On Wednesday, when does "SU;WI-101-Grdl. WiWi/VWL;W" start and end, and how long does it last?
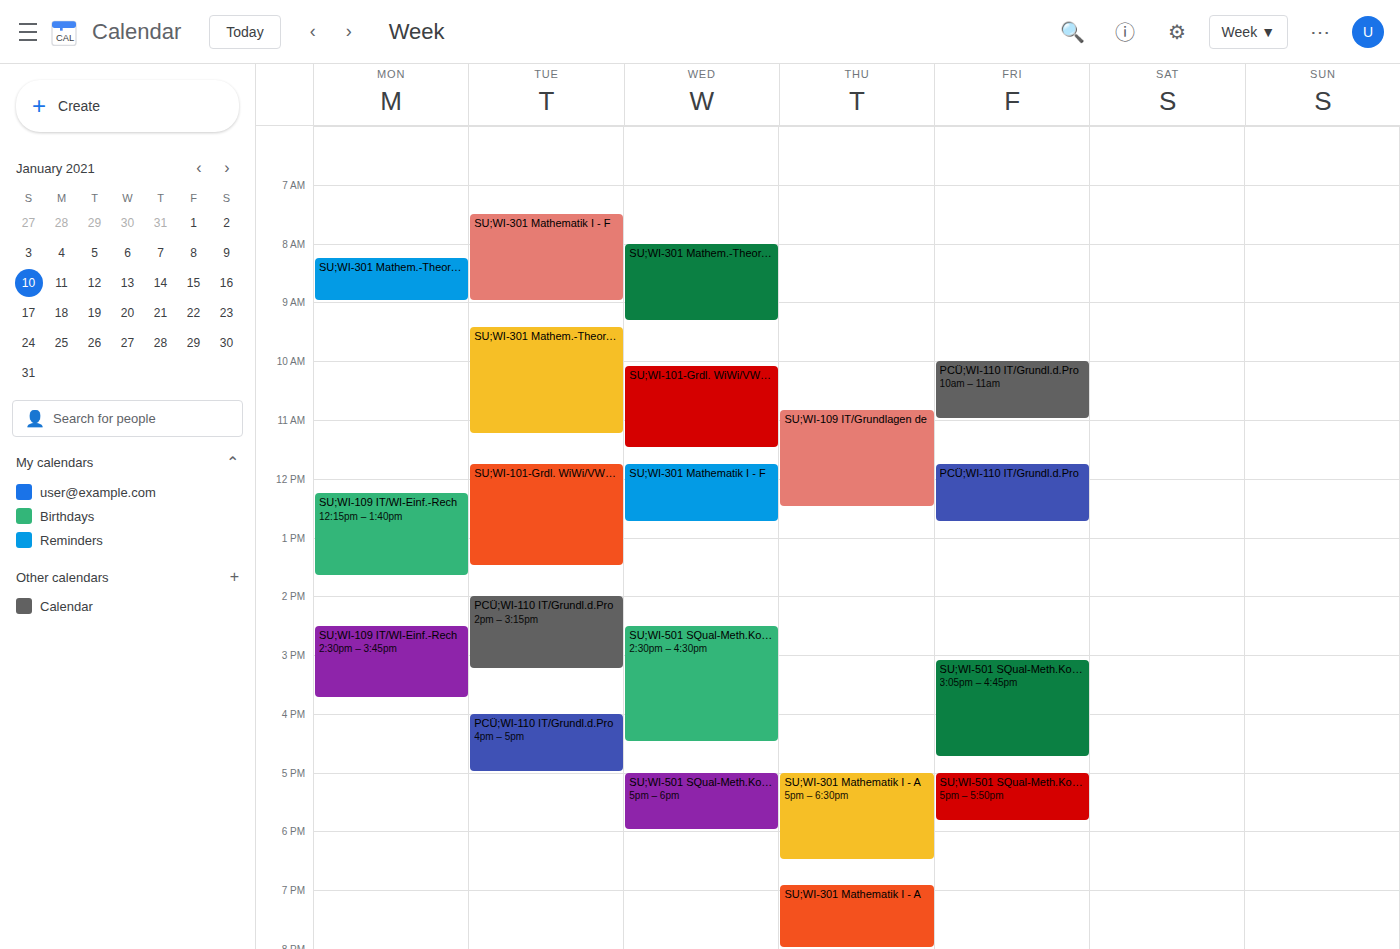
10:05 AM to 11:30 AM, 1 hour 25 minutes